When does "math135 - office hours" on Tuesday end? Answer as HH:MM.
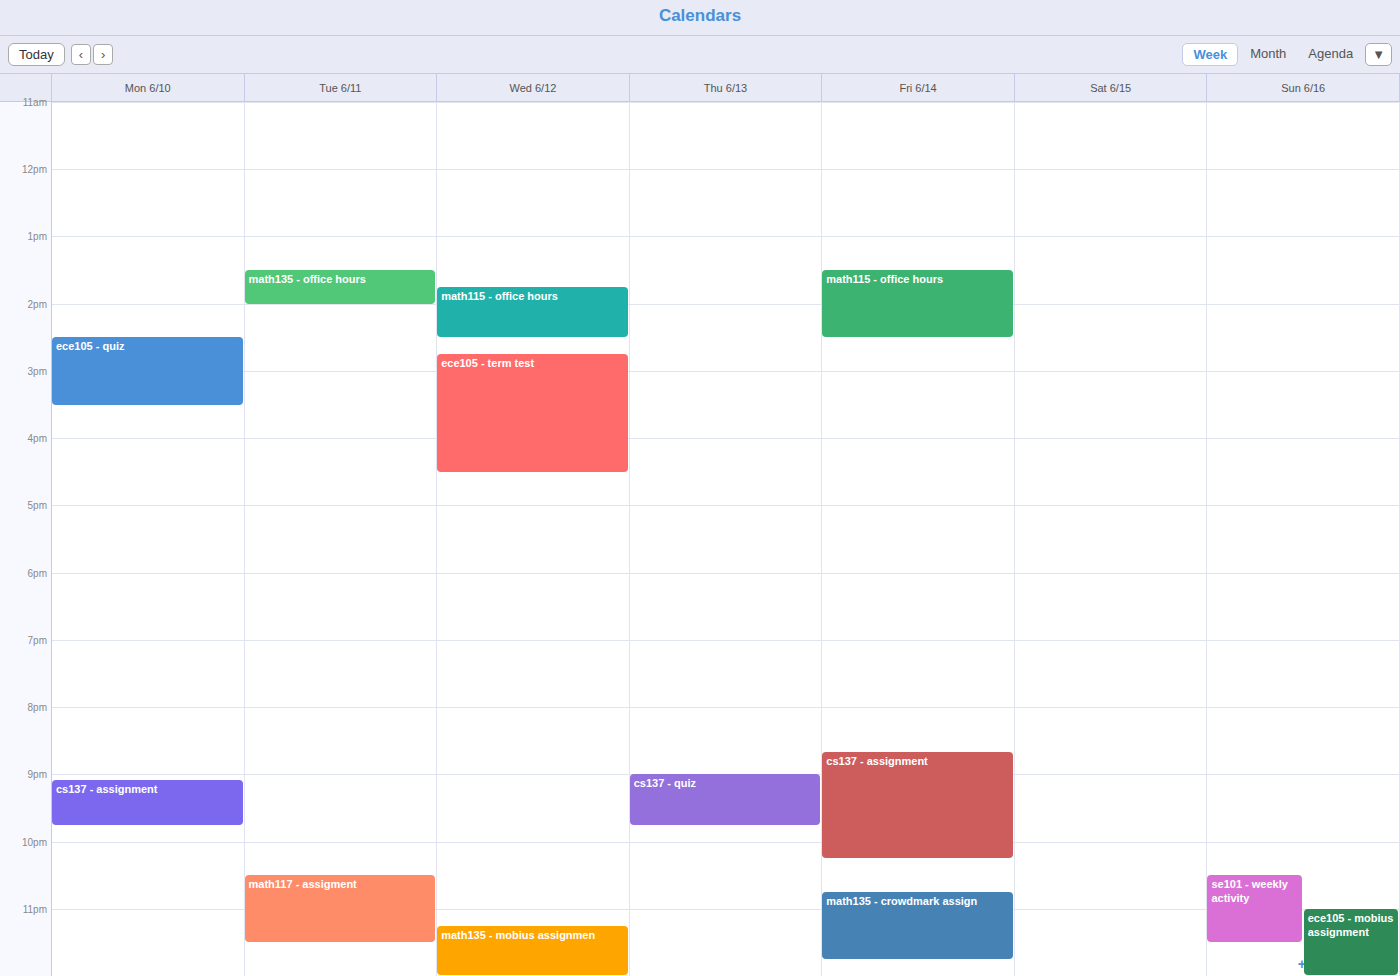
14:00